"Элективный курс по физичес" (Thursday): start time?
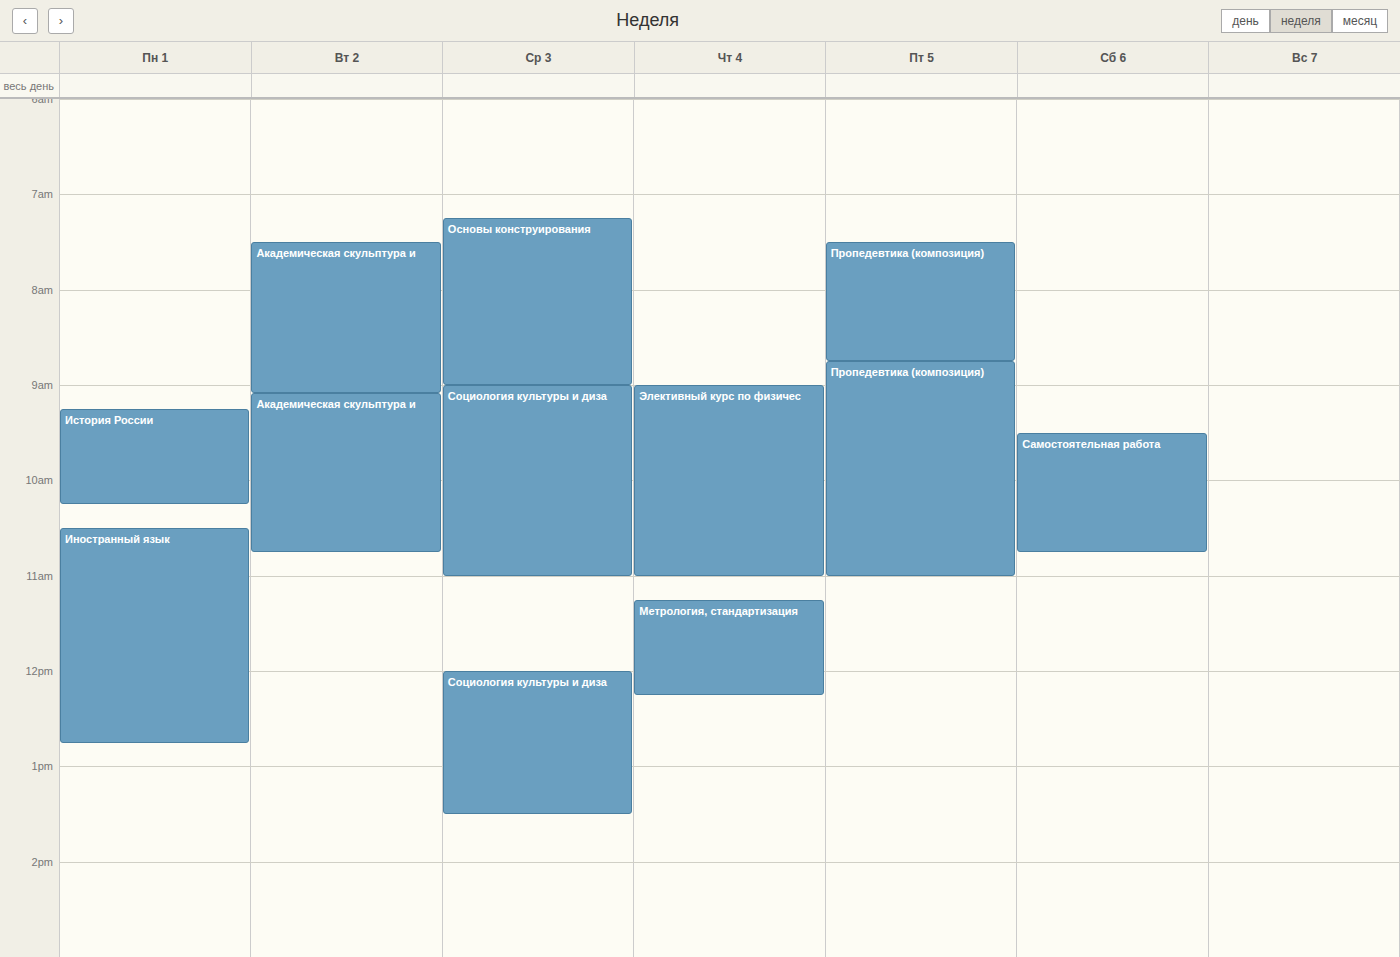
9:00 AM